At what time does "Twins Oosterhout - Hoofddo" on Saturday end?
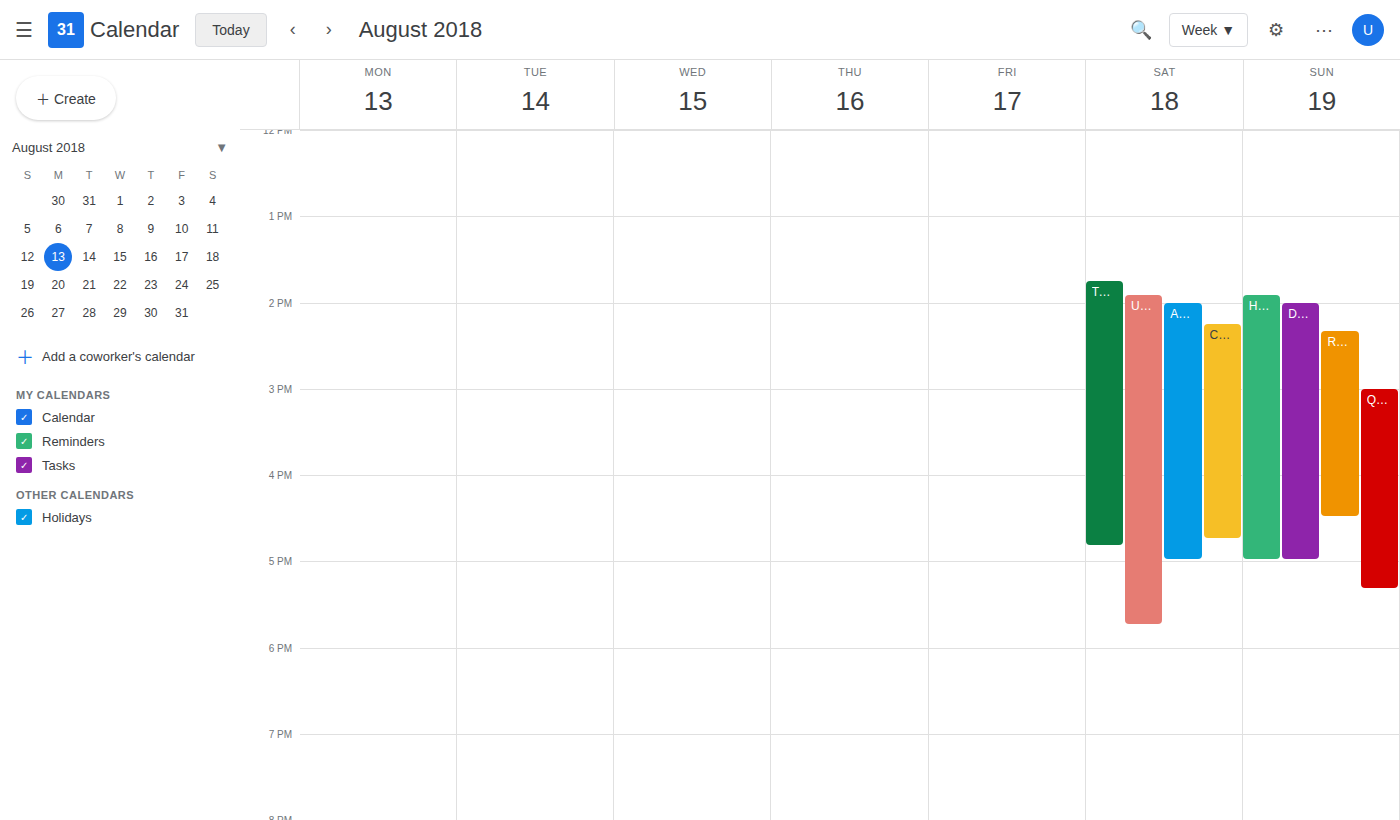
4:50 PM